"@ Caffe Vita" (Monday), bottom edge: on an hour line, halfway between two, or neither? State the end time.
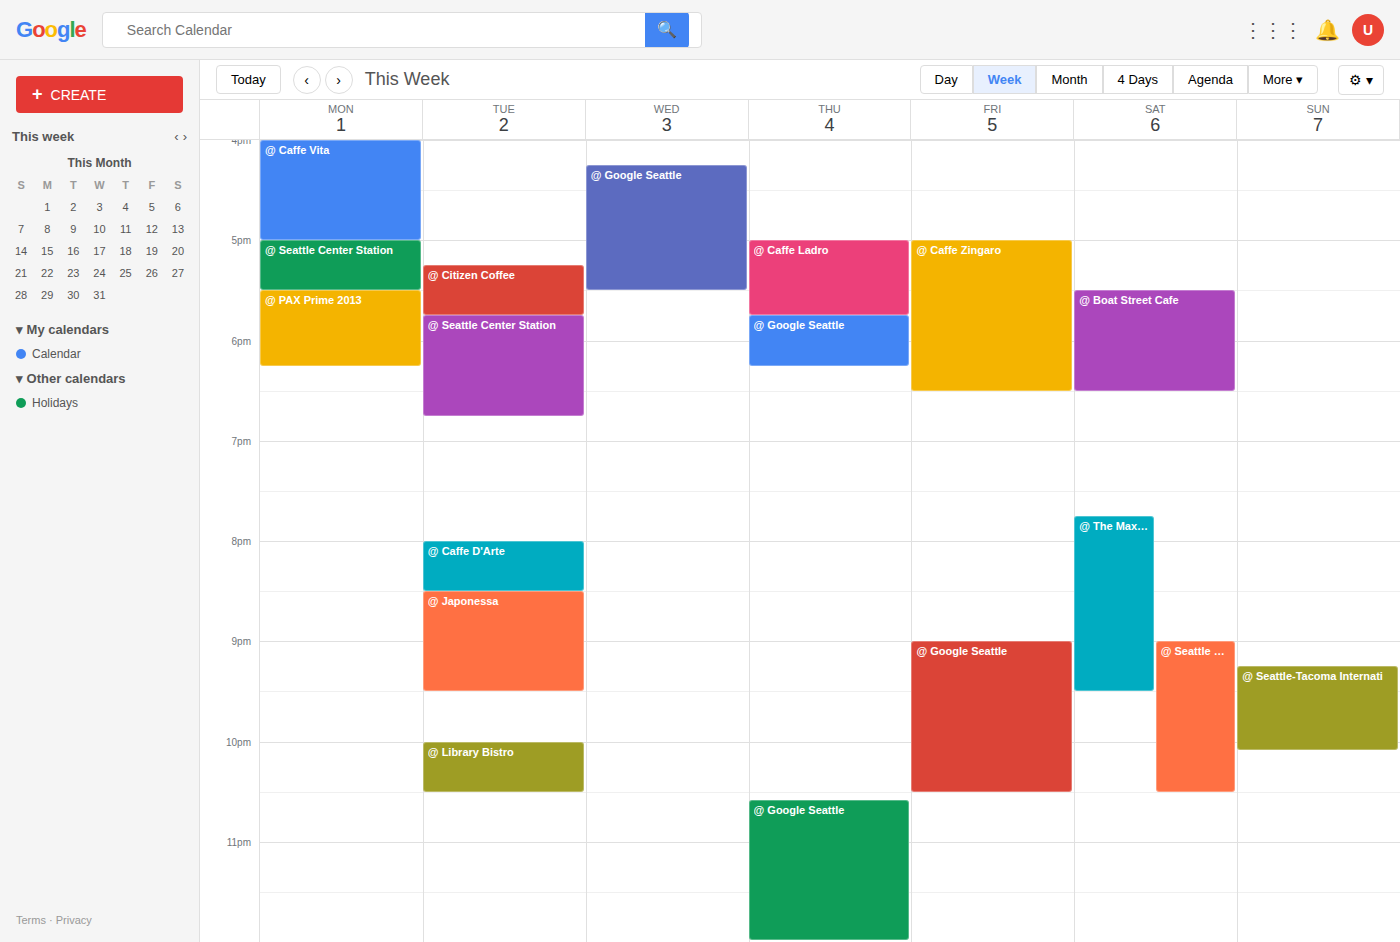
5:00 PM -- exactly on the 5 PM line.